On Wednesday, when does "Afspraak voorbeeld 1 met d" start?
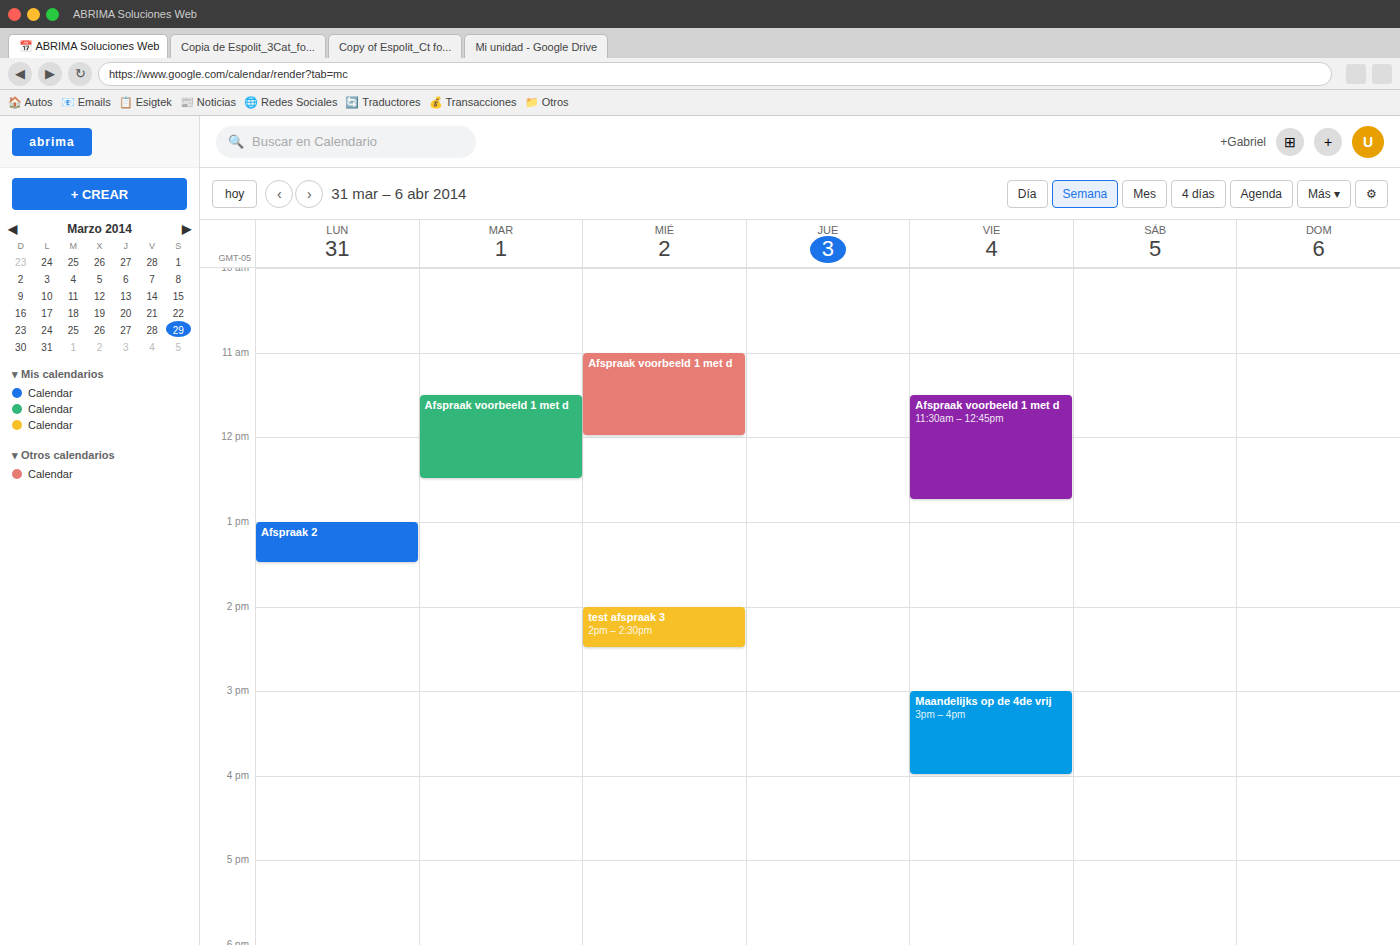
11:00 AM